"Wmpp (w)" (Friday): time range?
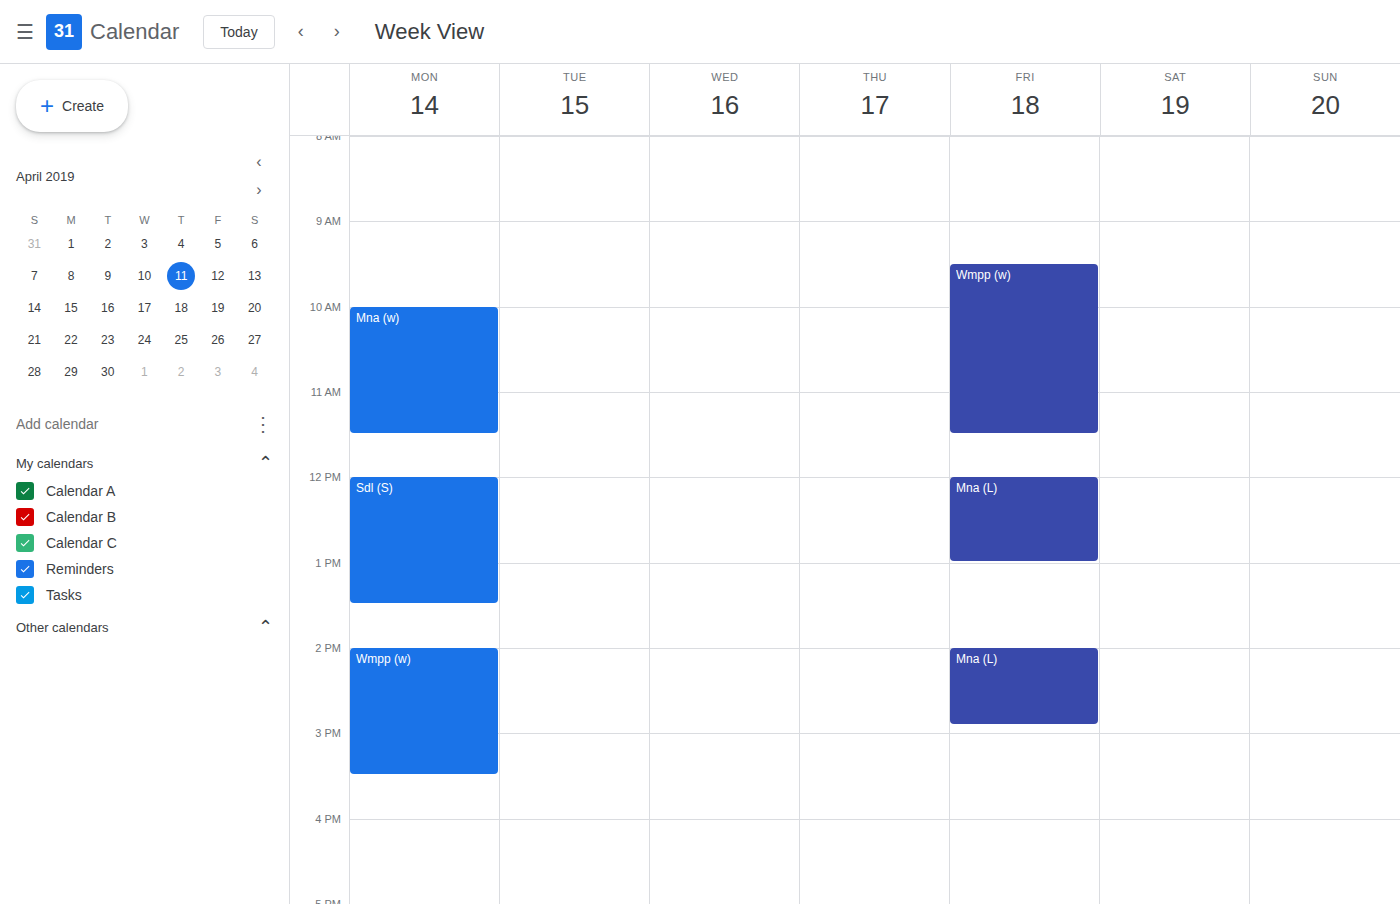
9:30 AM to 11:30 AM